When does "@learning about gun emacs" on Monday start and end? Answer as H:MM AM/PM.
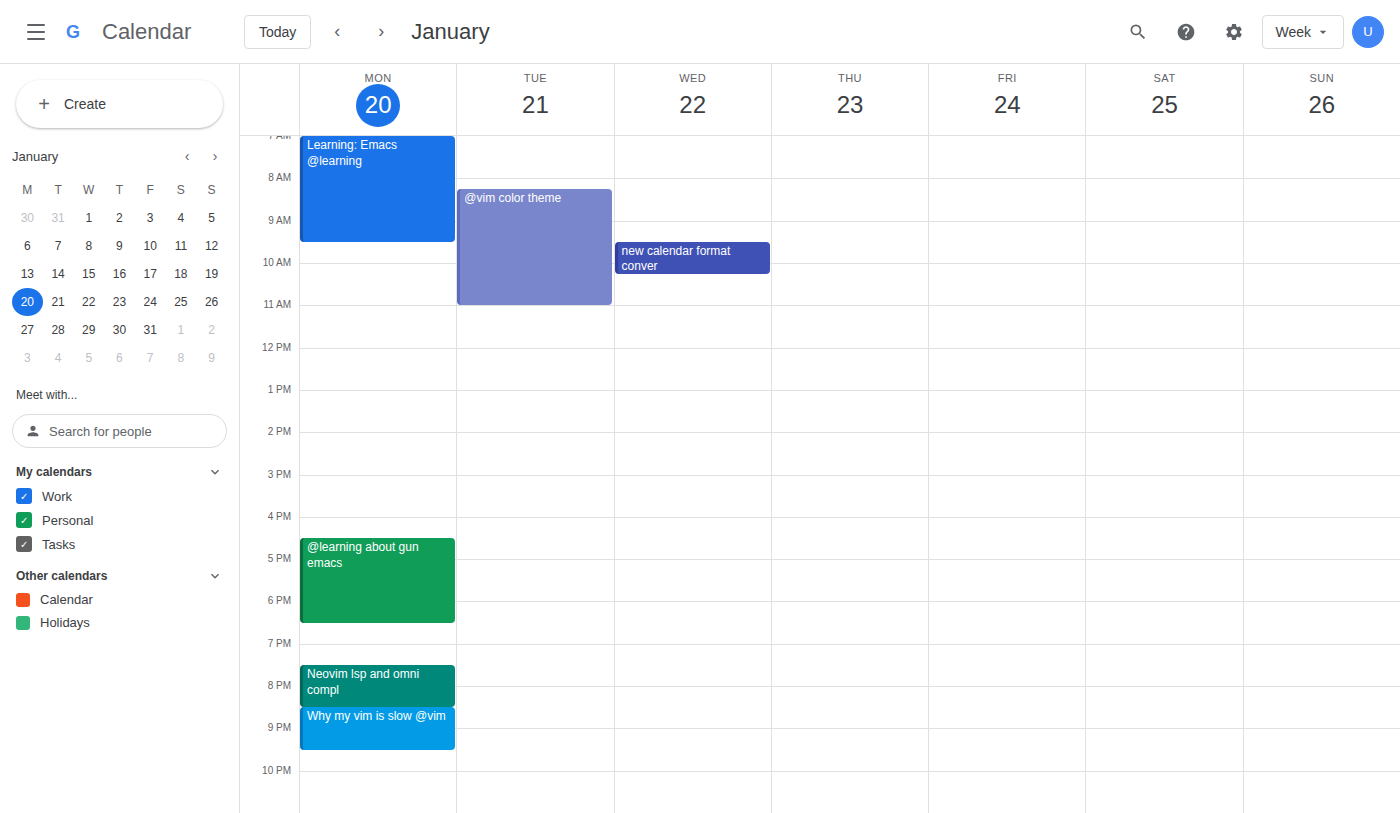
4:30 PM to 6:30 PM